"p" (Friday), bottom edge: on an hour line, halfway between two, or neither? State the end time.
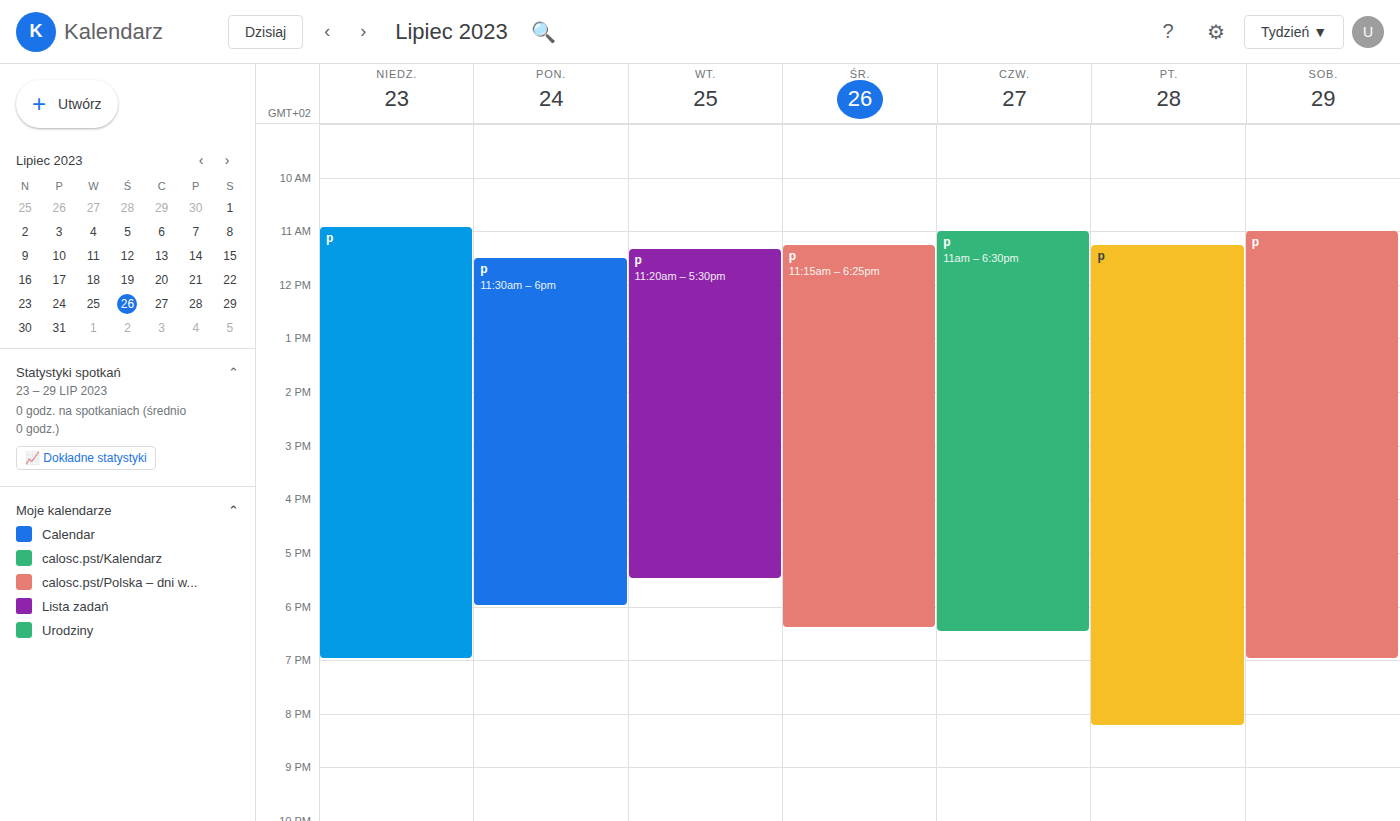
8:15 PM -- neither: a quarter of the way from the 8 PM line to the 9 PM line.